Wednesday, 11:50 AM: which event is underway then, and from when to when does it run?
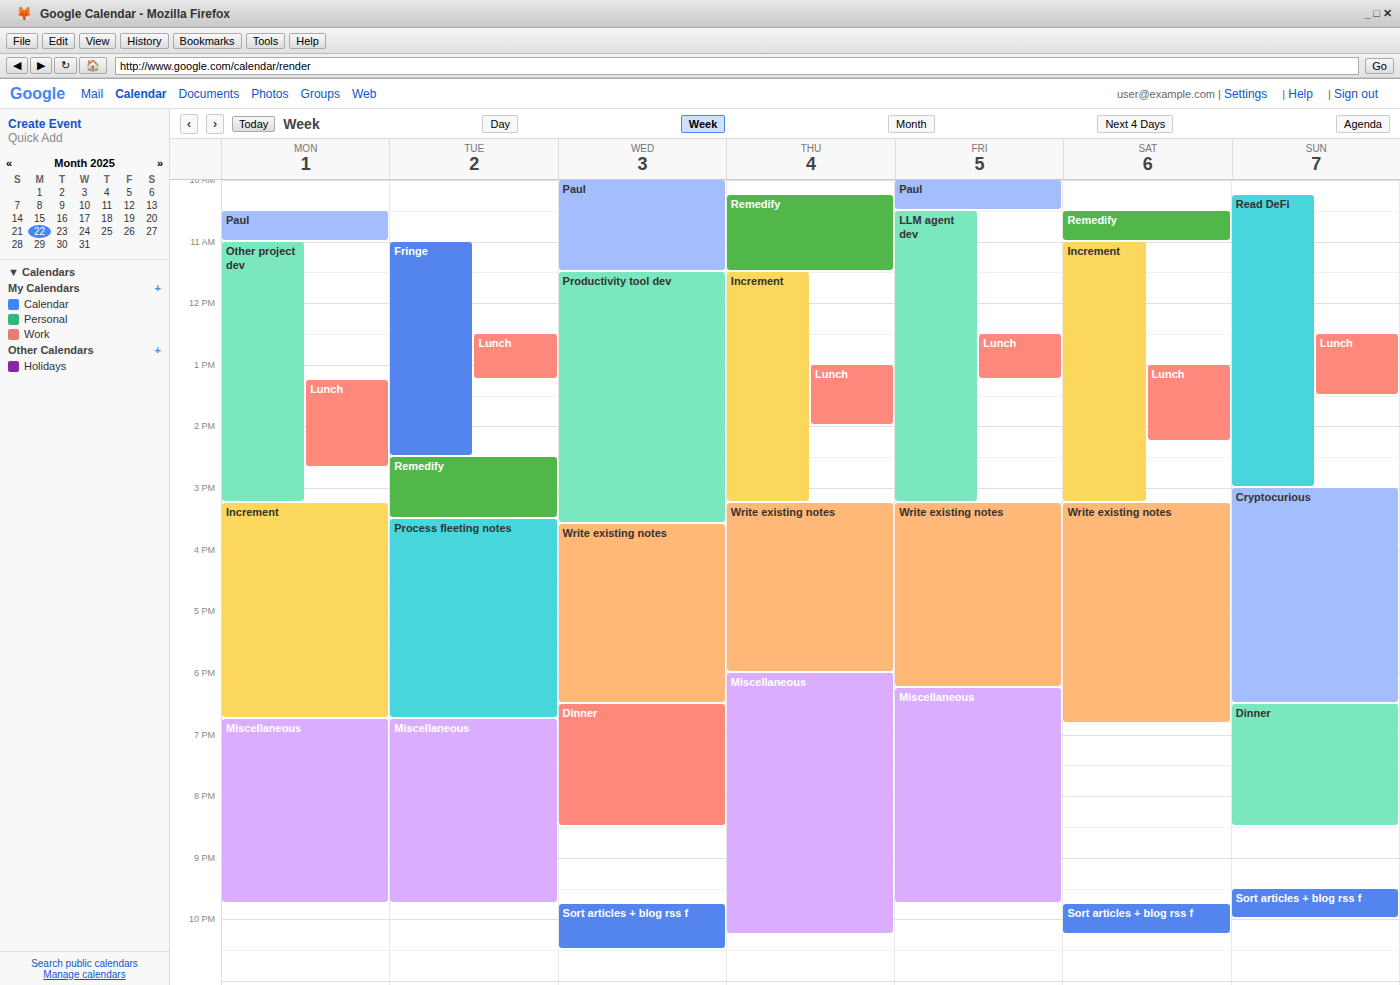
"Productivity tool dev", 11:30 AM to 3:35 PM